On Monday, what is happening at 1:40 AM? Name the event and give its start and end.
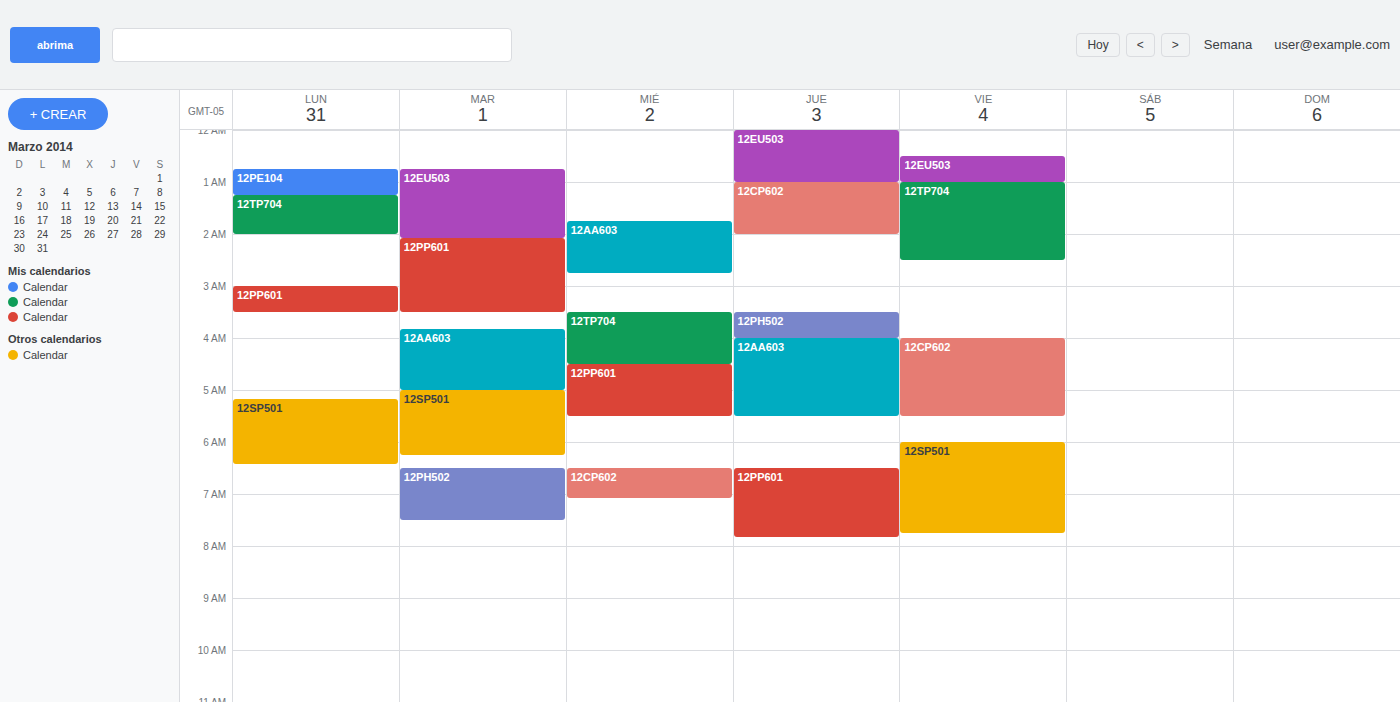
"12TP704", 1:15 AM to 2:00 AM